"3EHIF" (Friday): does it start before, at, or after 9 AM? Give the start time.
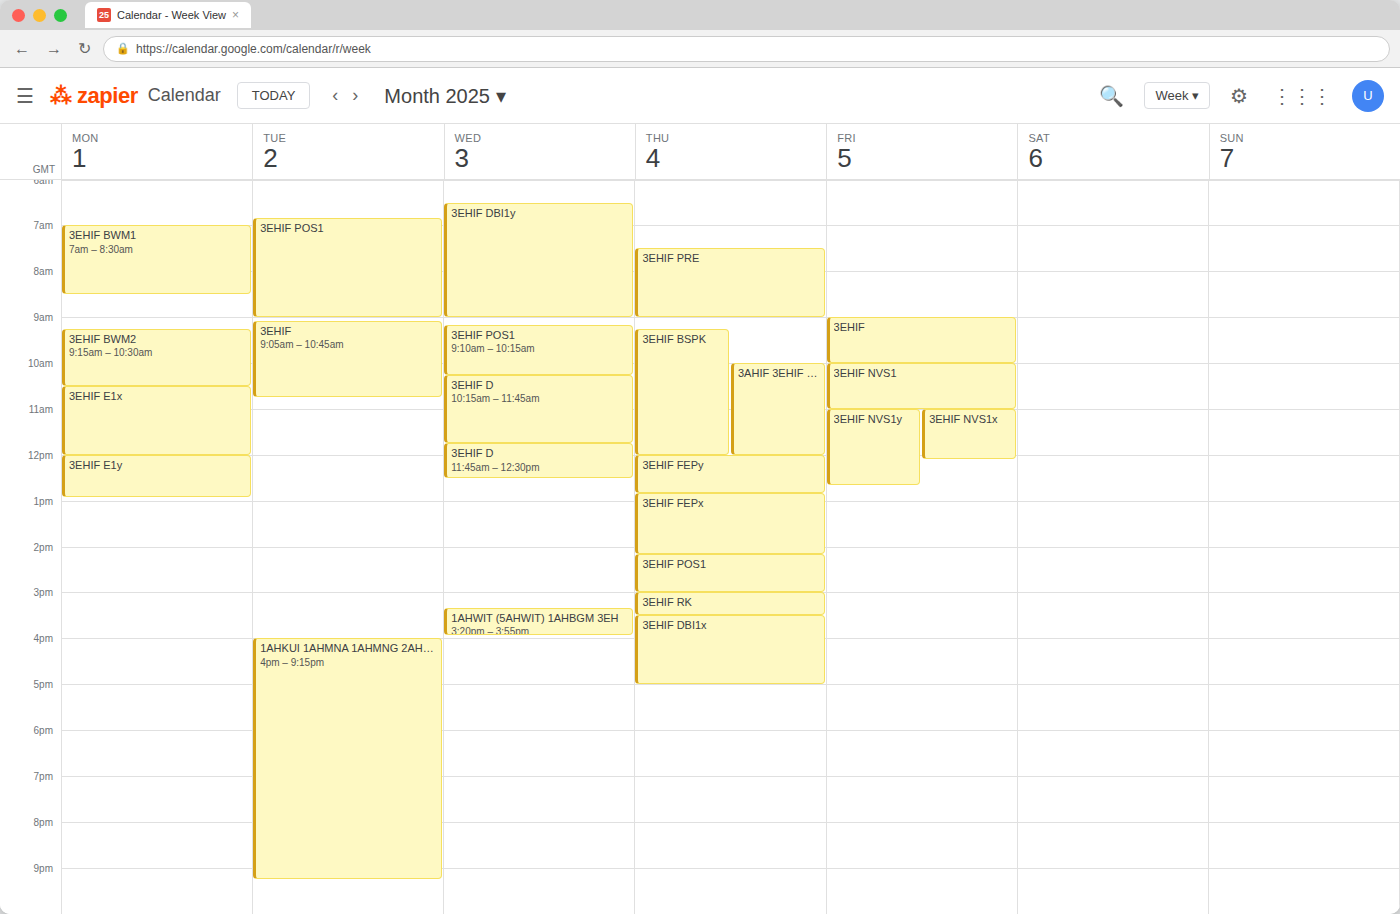
9:00 AM -- exactly at 9 AM, on the 9 AM line.